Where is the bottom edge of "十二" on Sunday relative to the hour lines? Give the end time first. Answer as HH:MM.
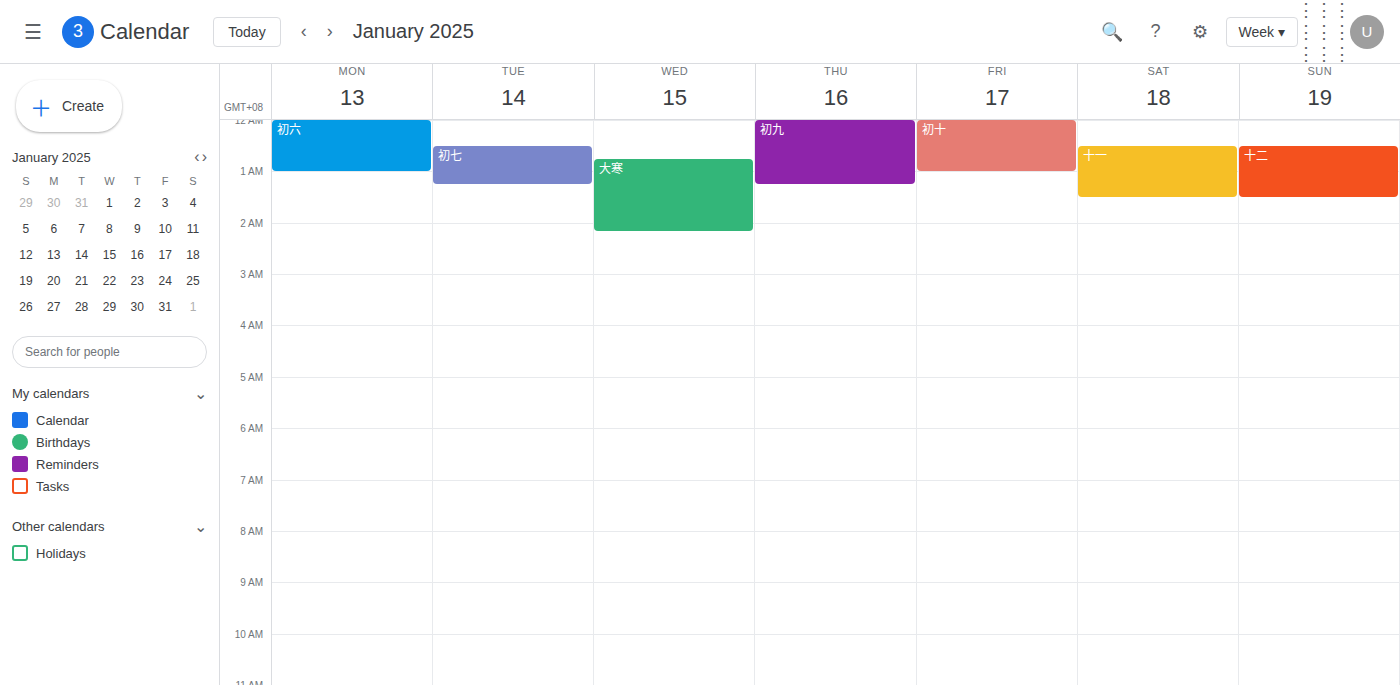
01:30 -- halfway between the 01:00 and 02:00 lines.